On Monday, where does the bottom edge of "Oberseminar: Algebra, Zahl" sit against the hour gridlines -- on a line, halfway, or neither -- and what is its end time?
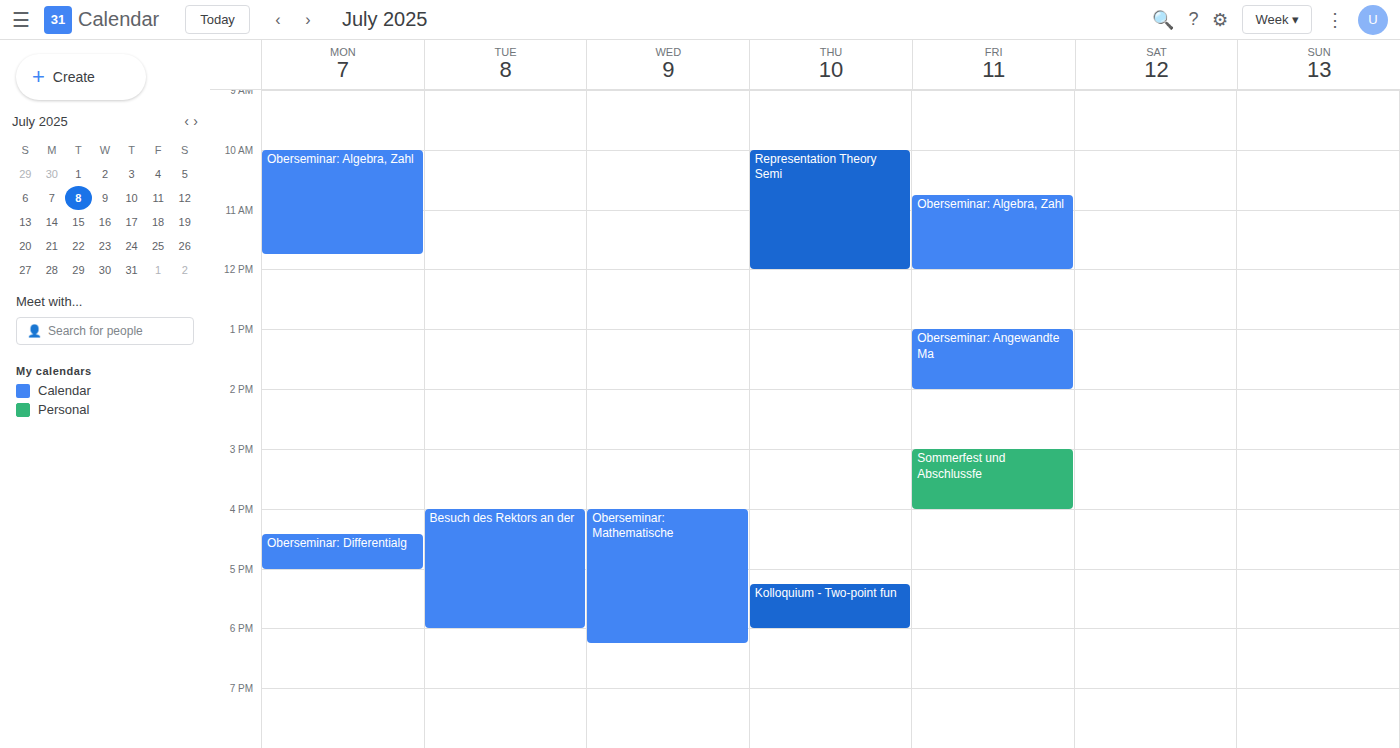
11:45 AM -- neither: three quarters of the way from the 11 AM line to the 12 PM line.